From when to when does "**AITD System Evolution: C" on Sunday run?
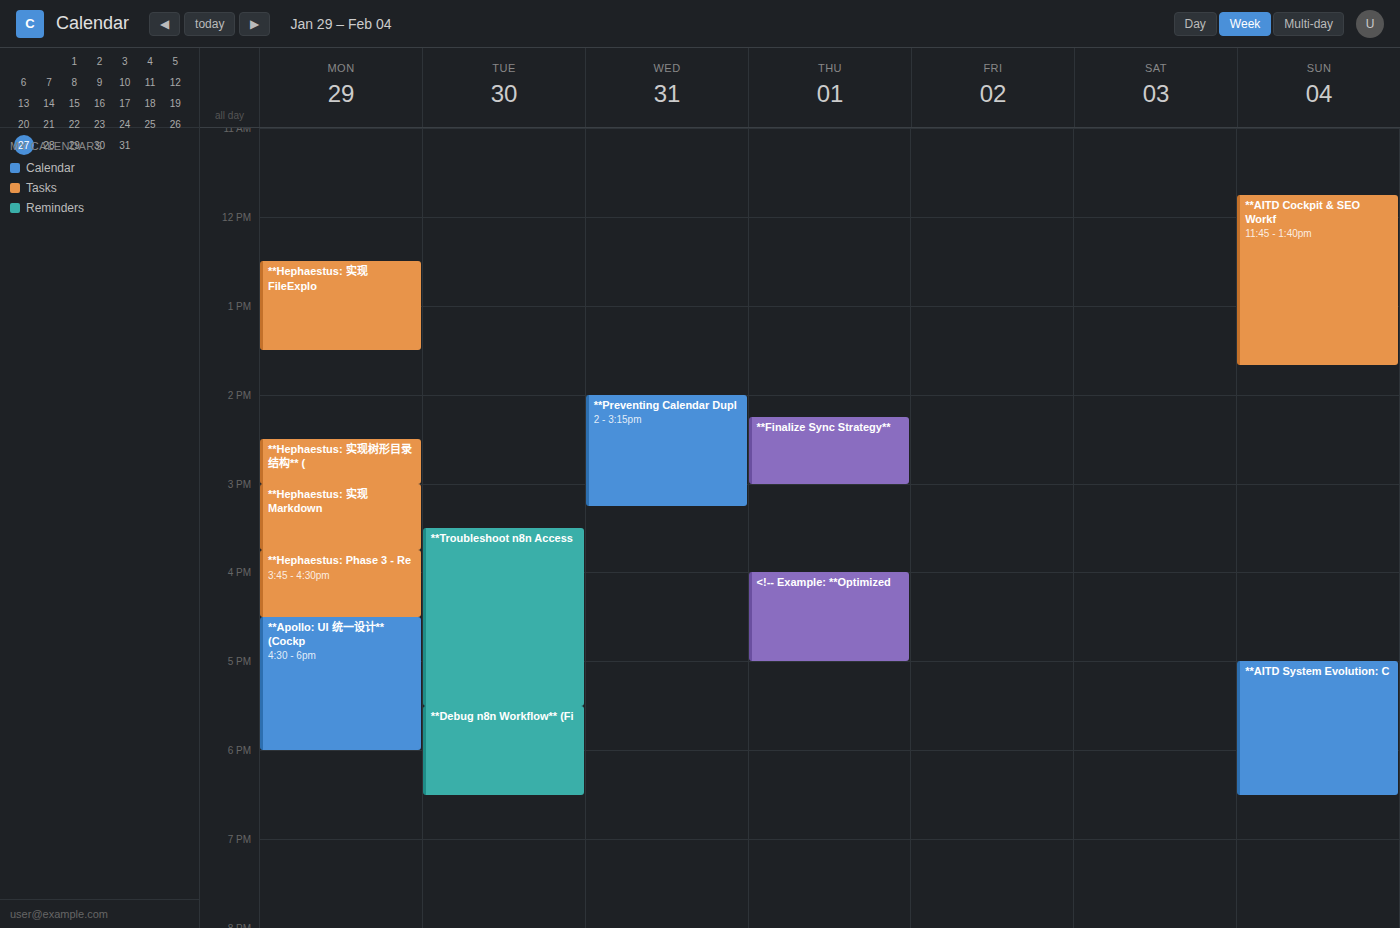
5:00 PM to 6:30 PM